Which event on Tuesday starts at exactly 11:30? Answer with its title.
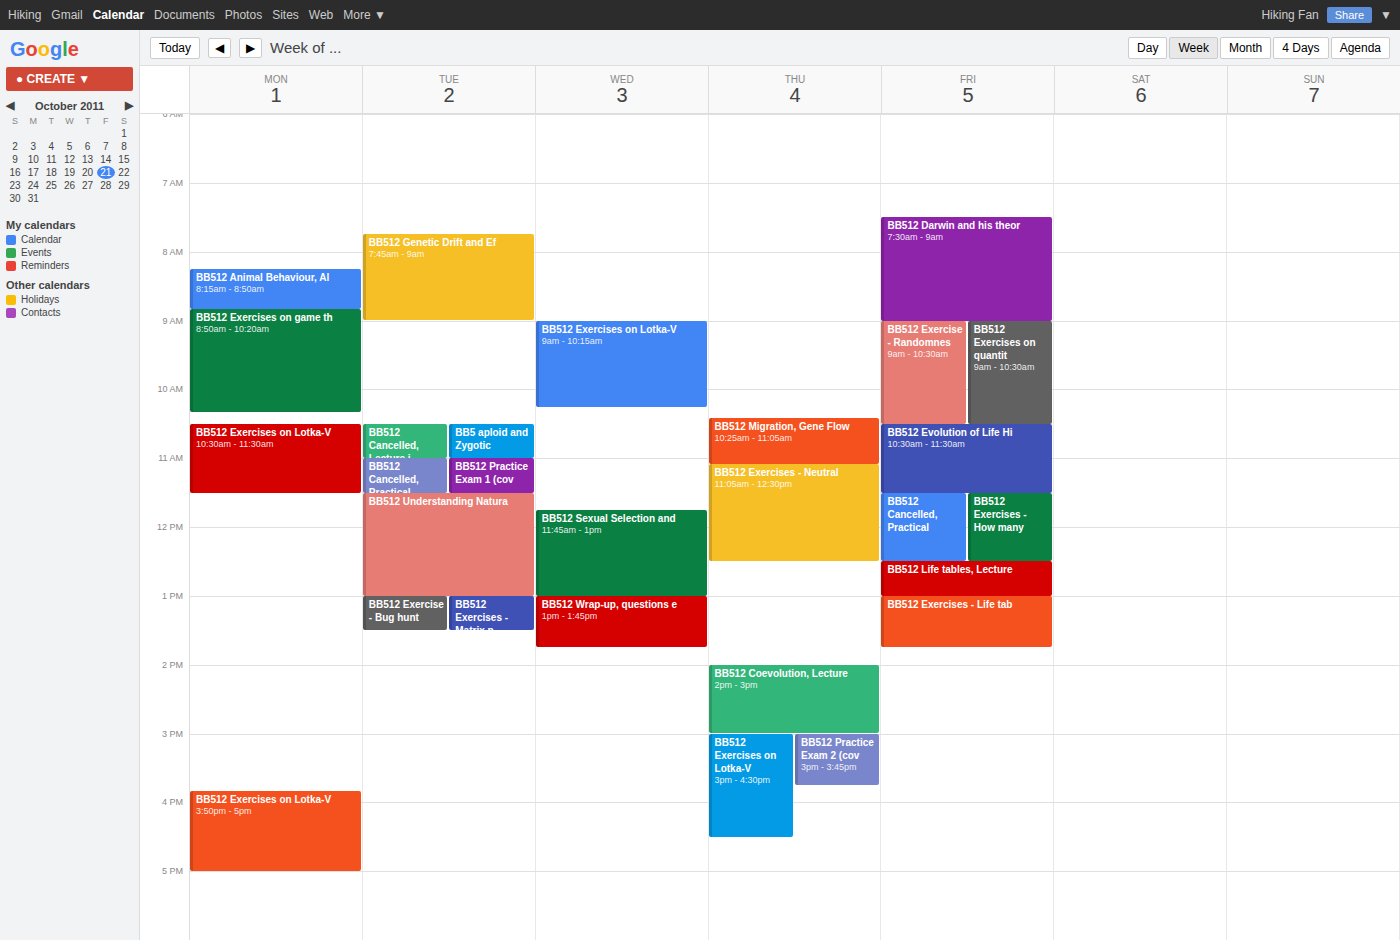
"BB512 Understanding Natura"